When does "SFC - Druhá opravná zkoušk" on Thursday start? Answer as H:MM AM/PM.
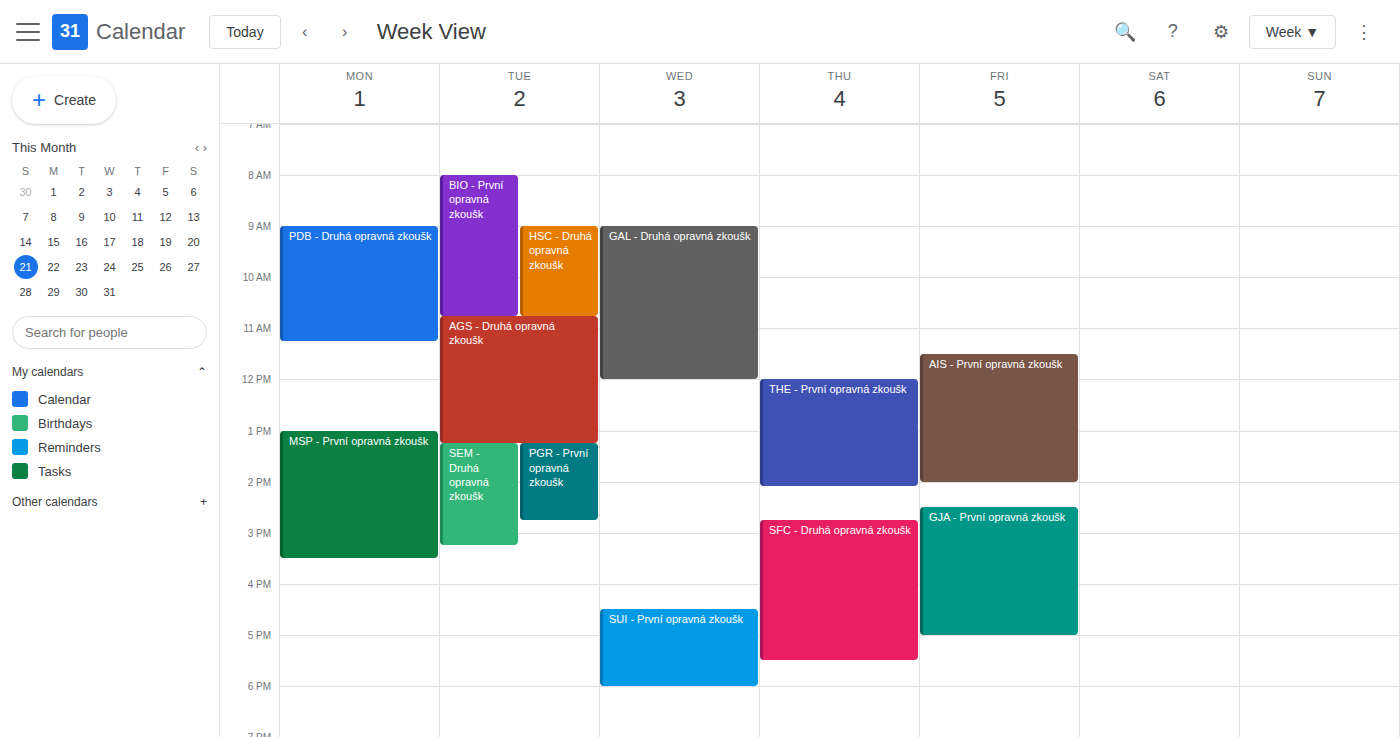
2:45 PM